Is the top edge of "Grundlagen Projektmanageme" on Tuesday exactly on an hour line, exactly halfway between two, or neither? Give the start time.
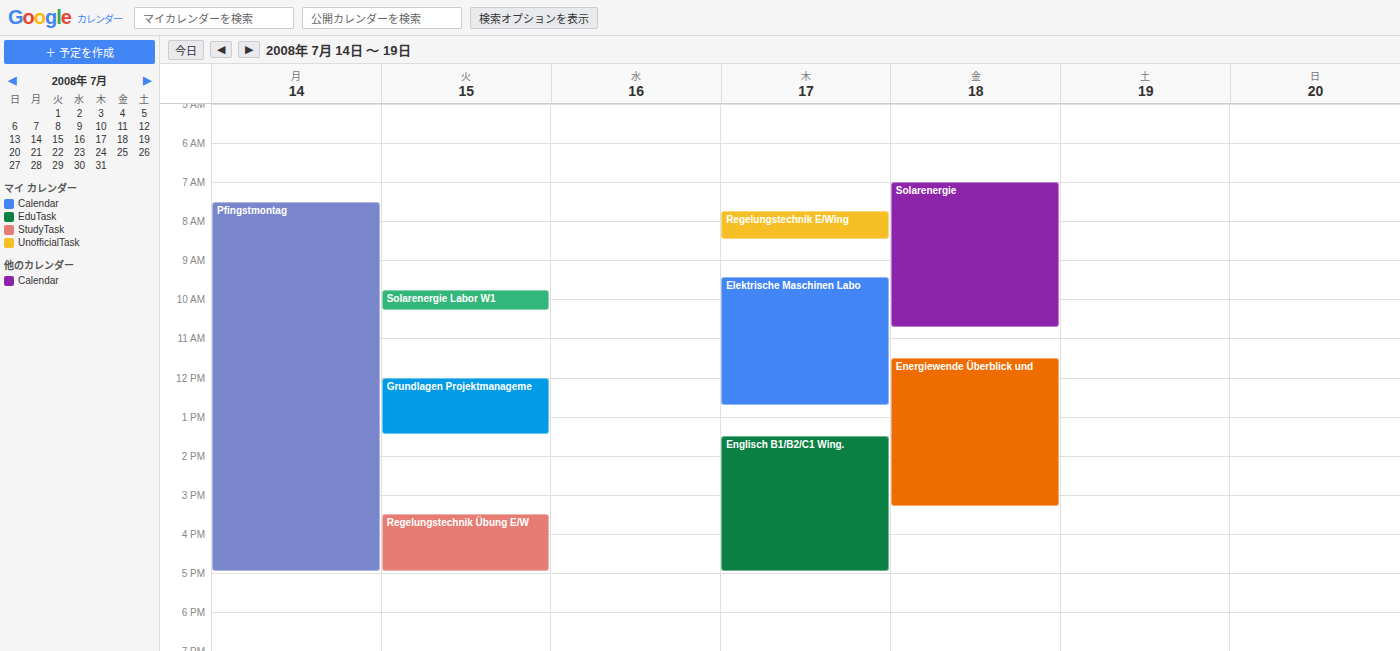
12:00 PM -- exactly on the 12 PM line.